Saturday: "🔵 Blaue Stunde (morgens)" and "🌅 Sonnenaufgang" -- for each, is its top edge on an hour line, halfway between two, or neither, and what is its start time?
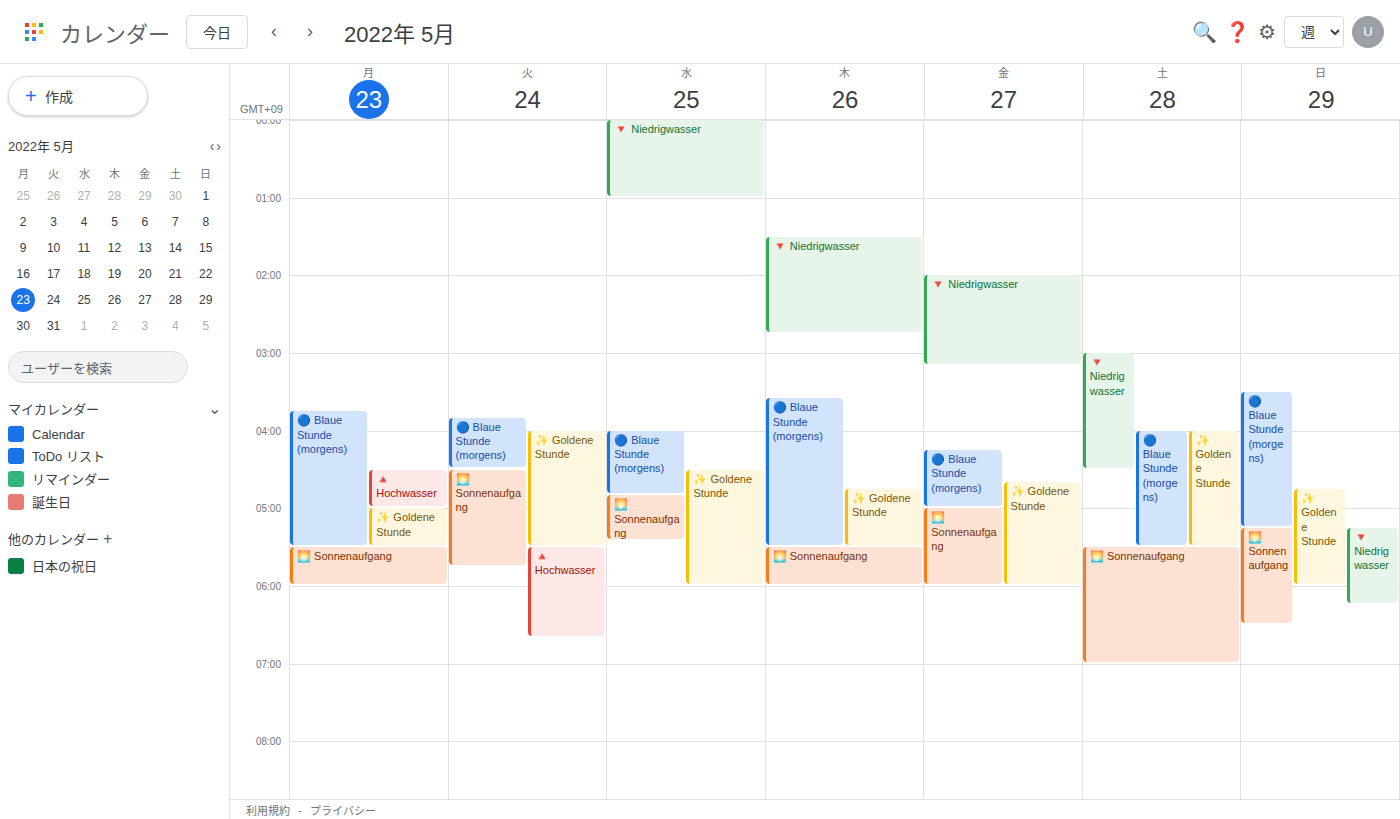
"🔵 Blaue Stunde (morgens)": 4:00 AM, exactly on the 4 AM line. "🌅 Sonnenaufgang": 5:30 AM, halfway between the 5 AM and 6 AM lines.